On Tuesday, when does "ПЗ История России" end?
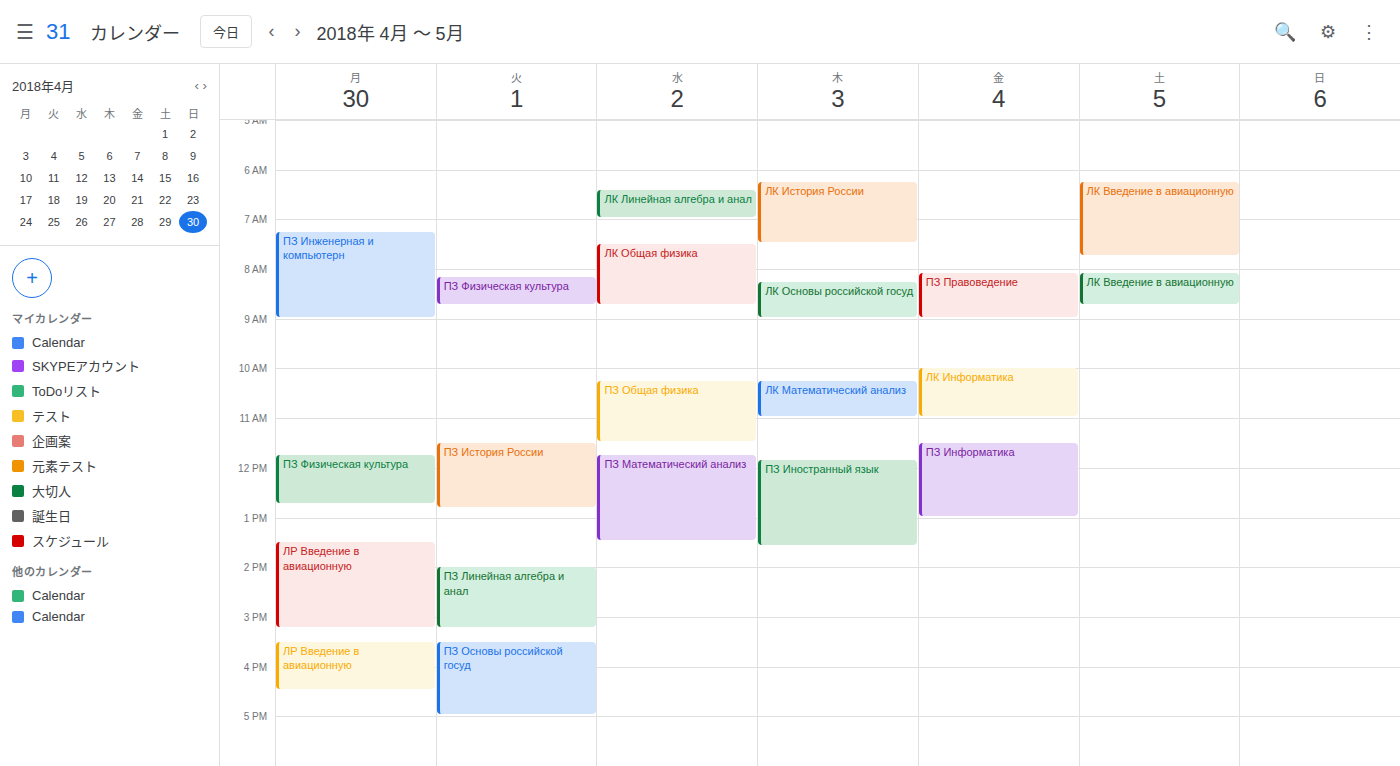
12:50 PM